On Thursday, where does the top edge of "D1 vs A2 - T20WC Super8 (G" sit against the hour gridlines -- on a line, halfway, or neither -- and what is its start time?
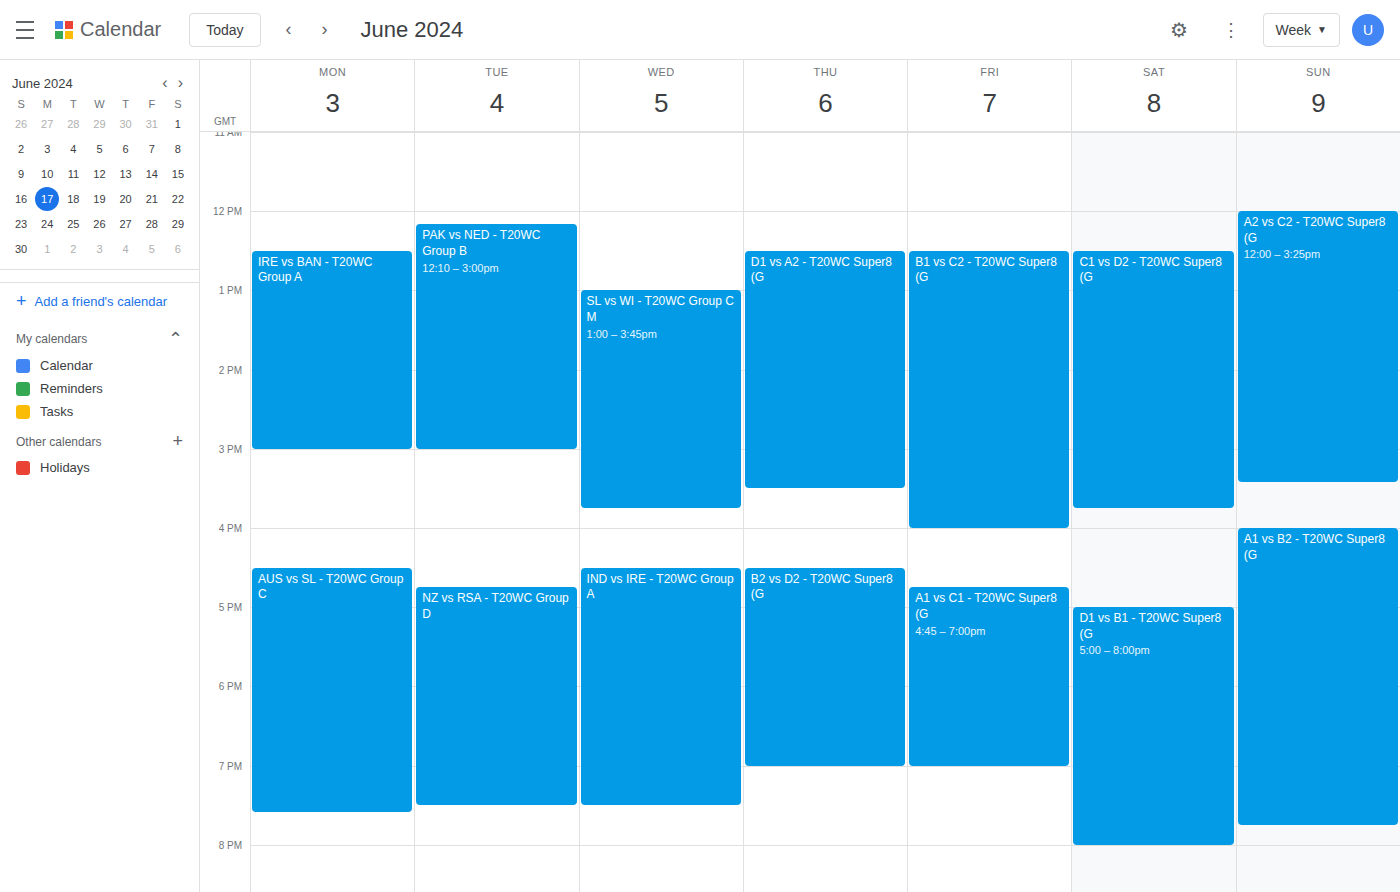
12:30 -- halfway between the 12:00 and 13:00 lines.